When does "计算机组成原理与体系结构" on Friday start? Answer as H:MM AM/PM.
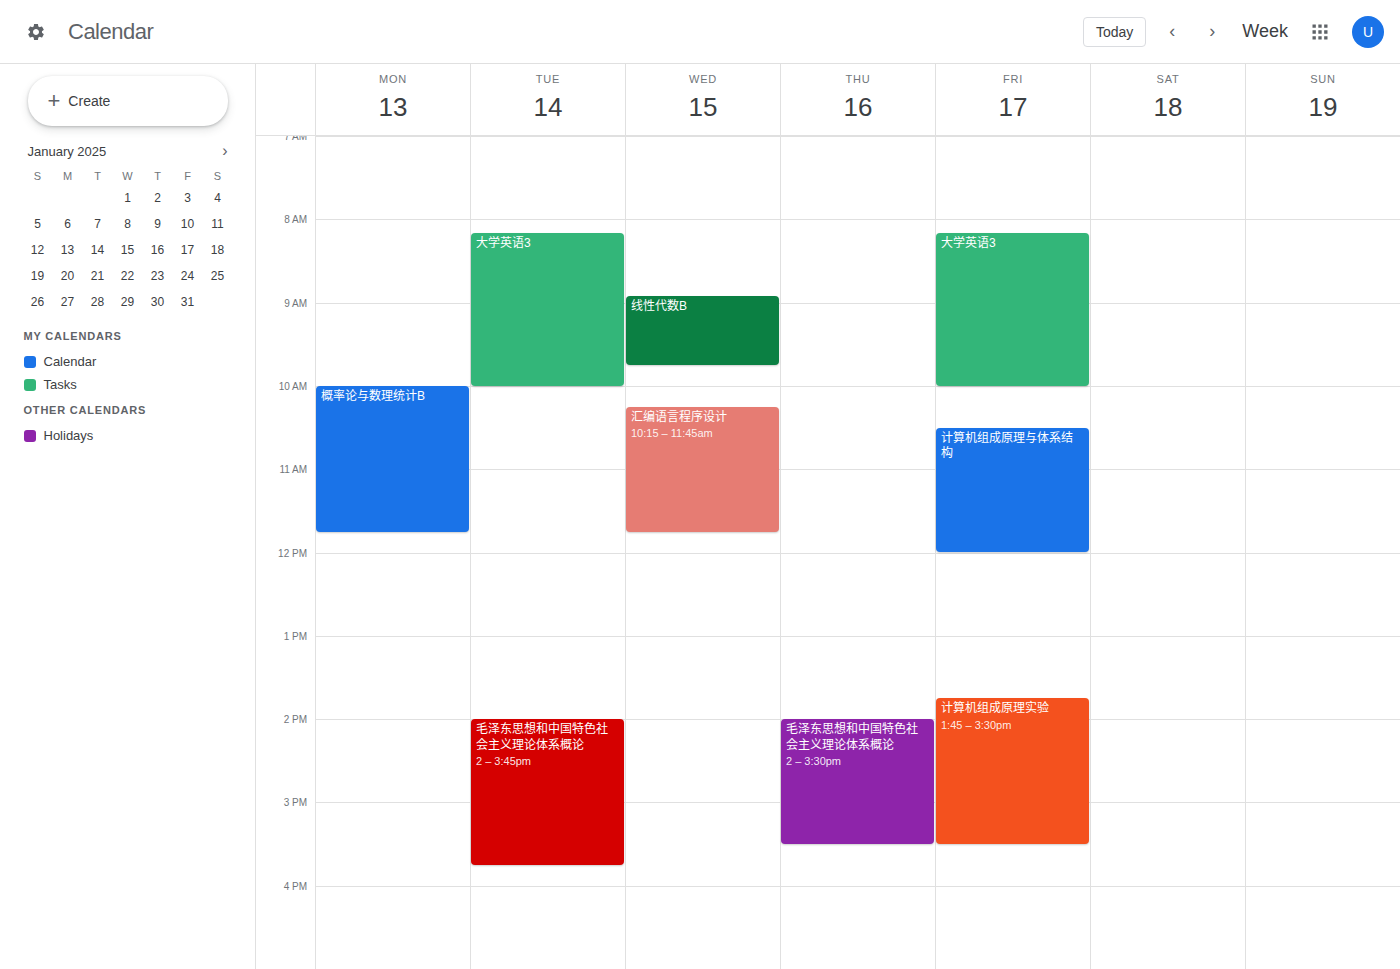
10:30 AM